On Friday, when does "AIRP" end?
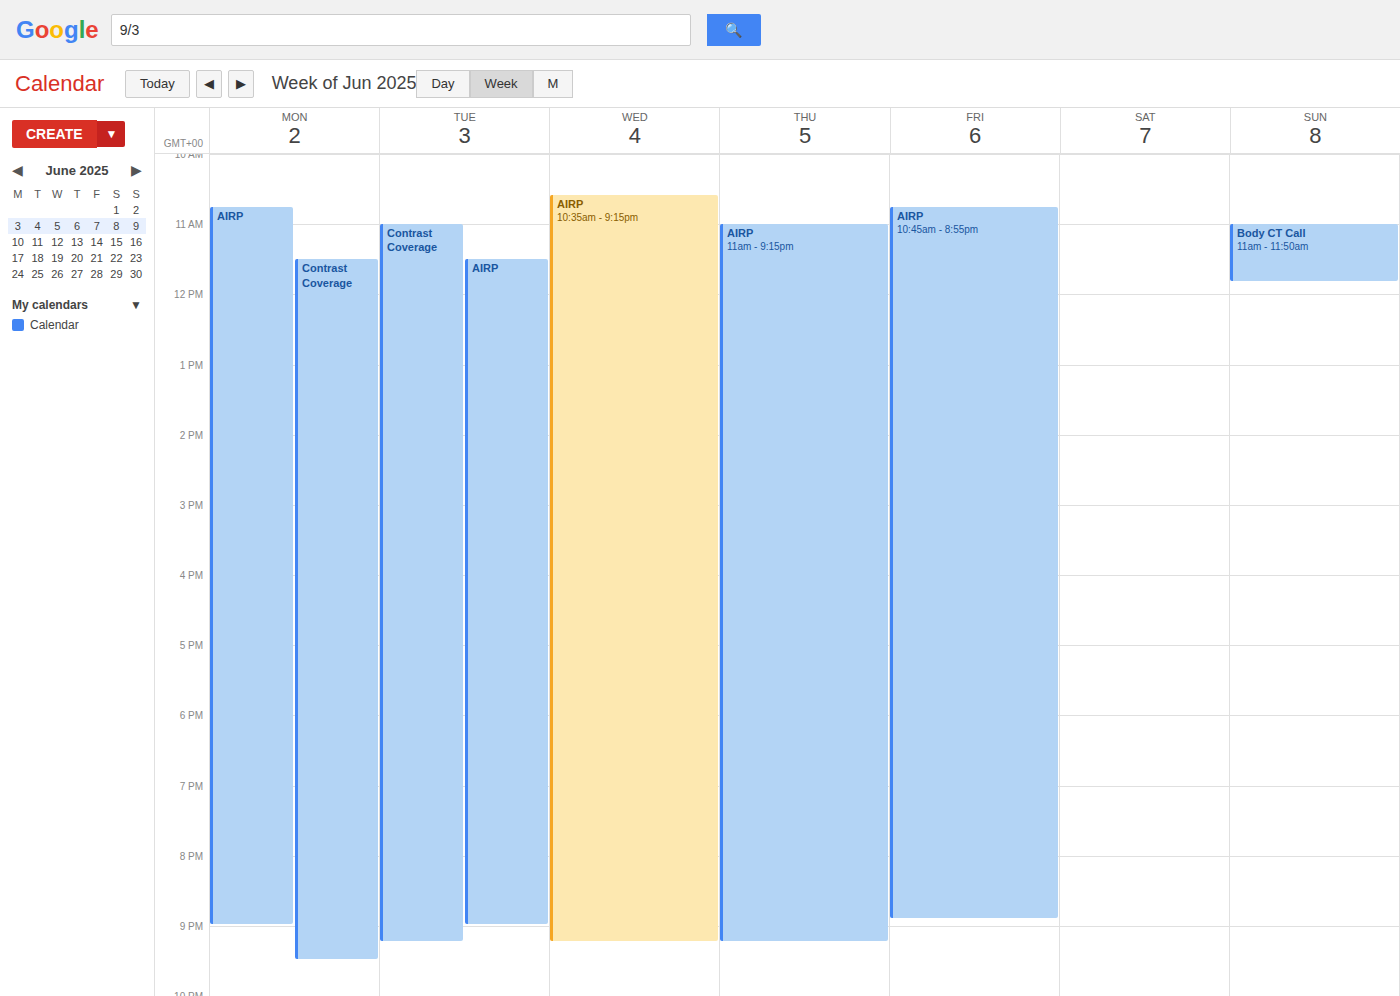
8:55 PM